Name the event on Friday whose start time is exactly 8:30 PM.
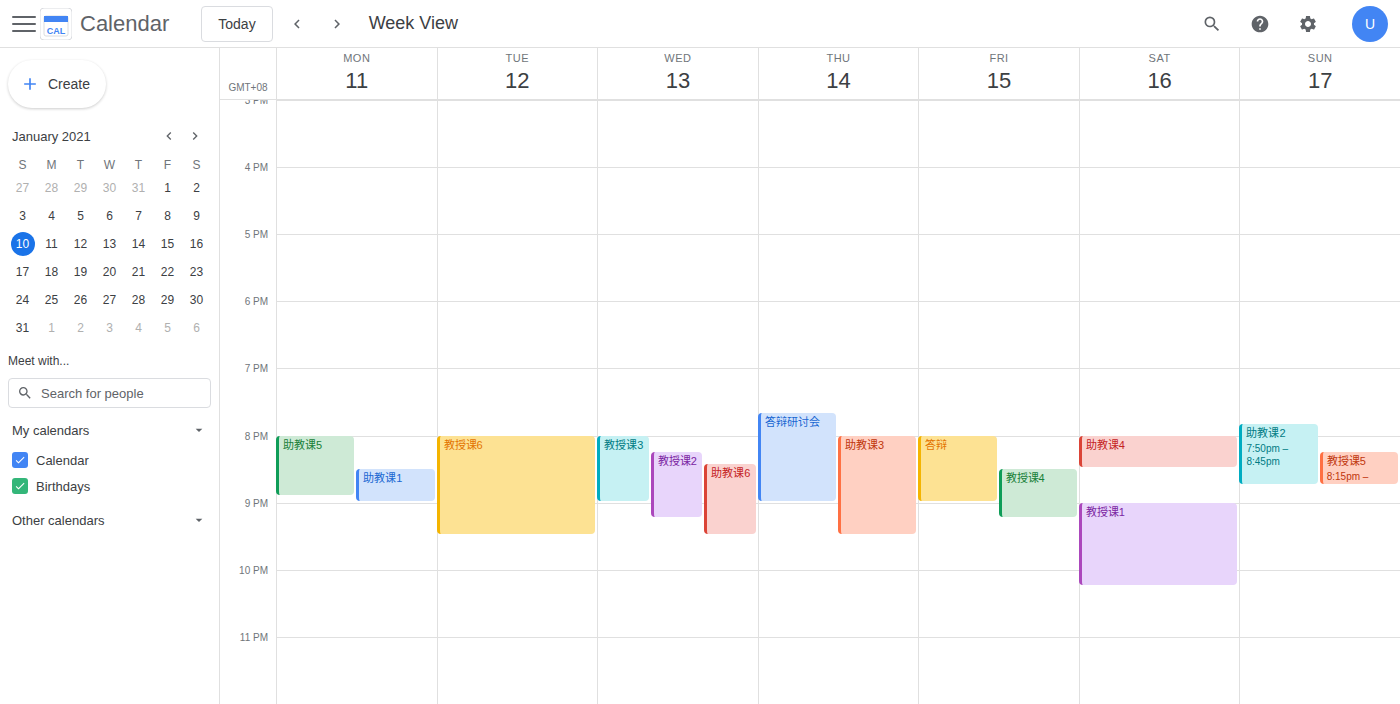
"教授课4"